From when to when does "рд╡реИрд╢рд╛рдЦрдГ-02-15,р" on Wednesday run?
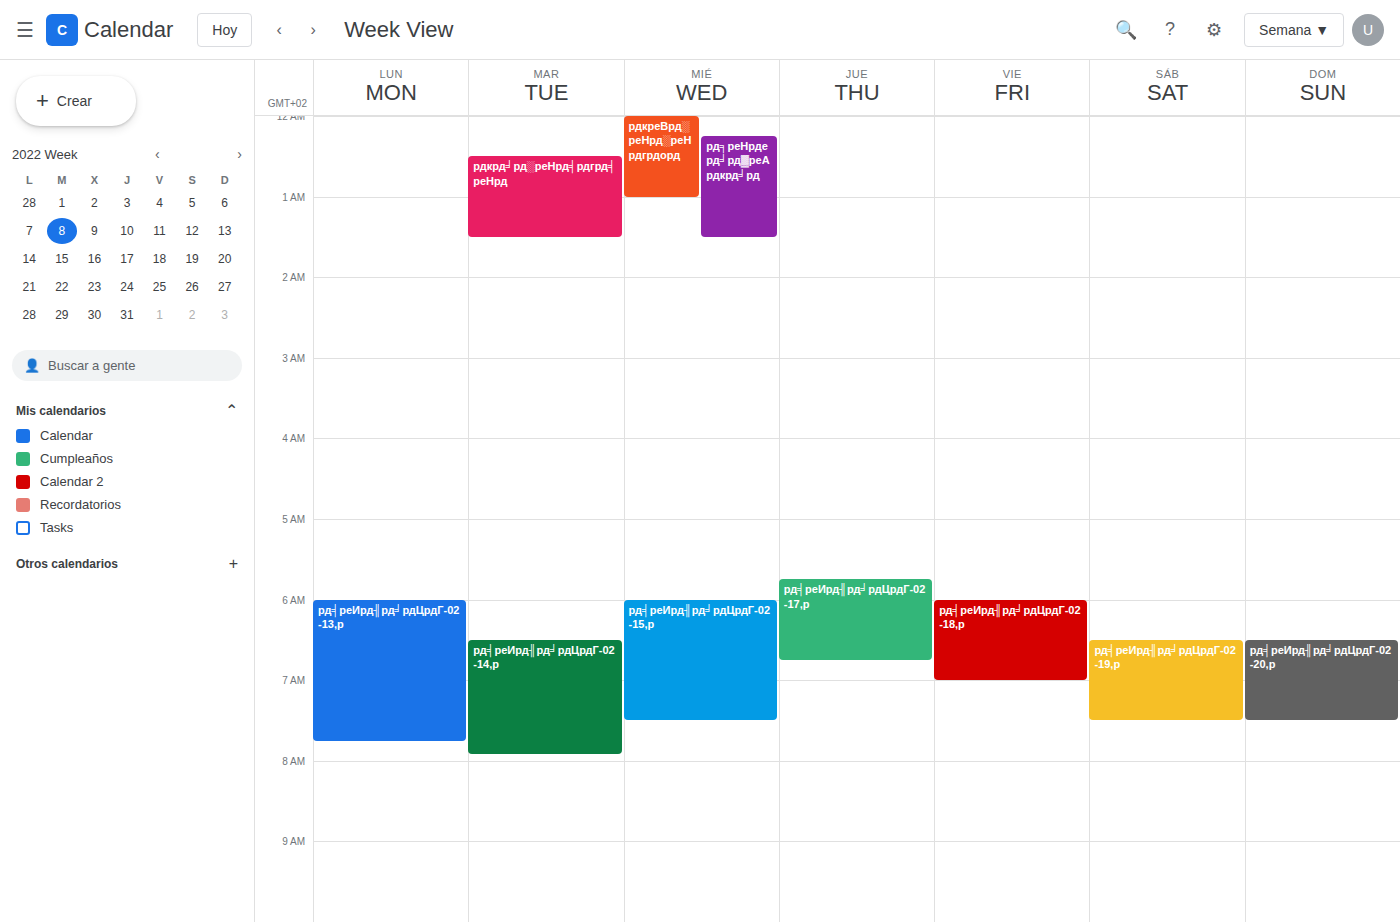
06:00 to 07:30